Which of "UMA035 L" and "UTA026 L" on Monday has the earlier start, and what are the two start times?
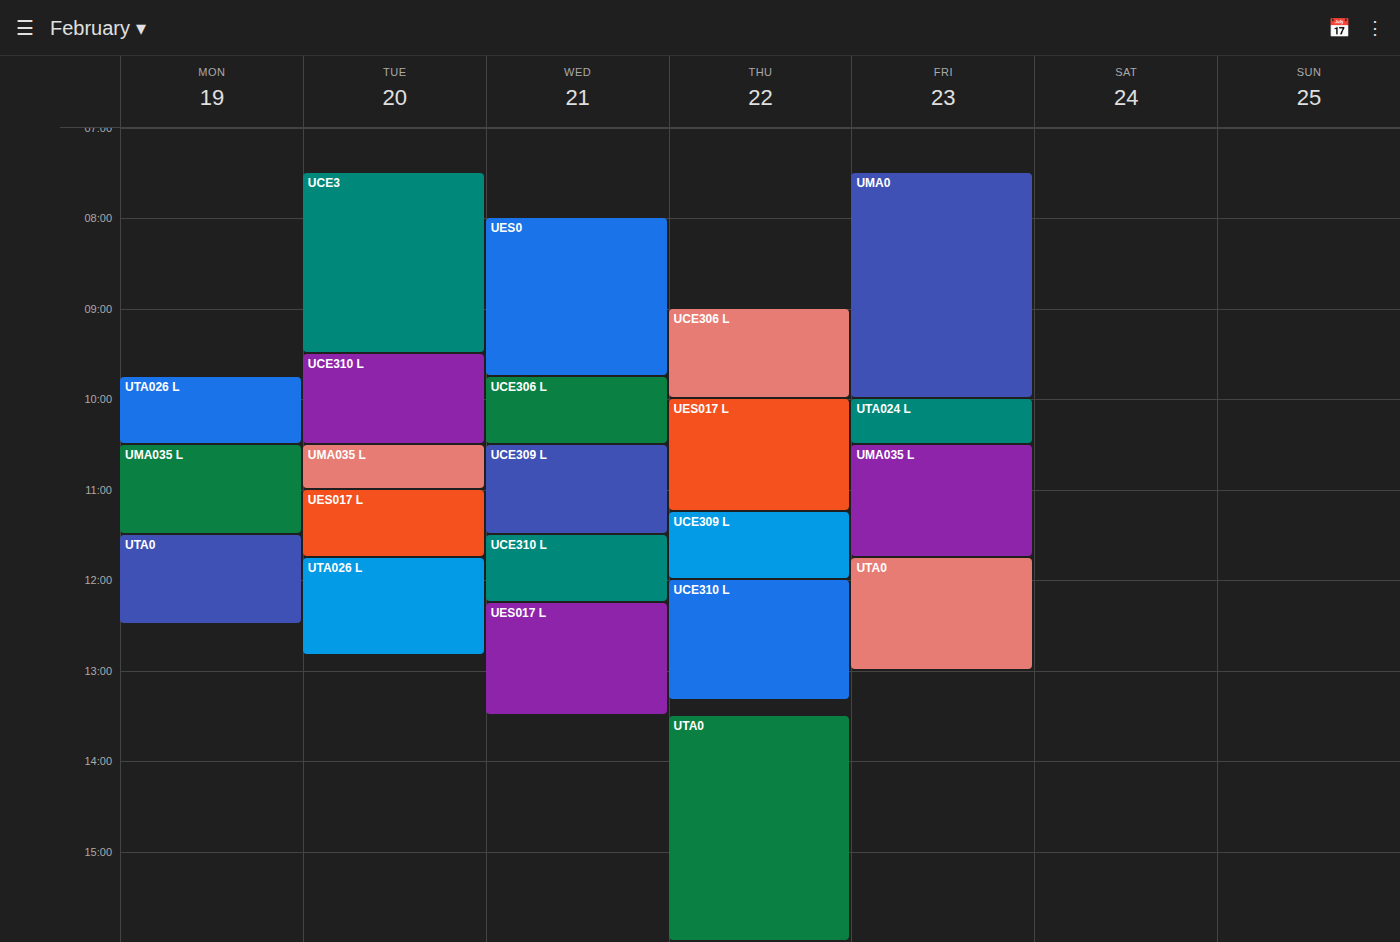
"UTA026 L" 9:45 AM; "UMA035 L" 10:30 AM.